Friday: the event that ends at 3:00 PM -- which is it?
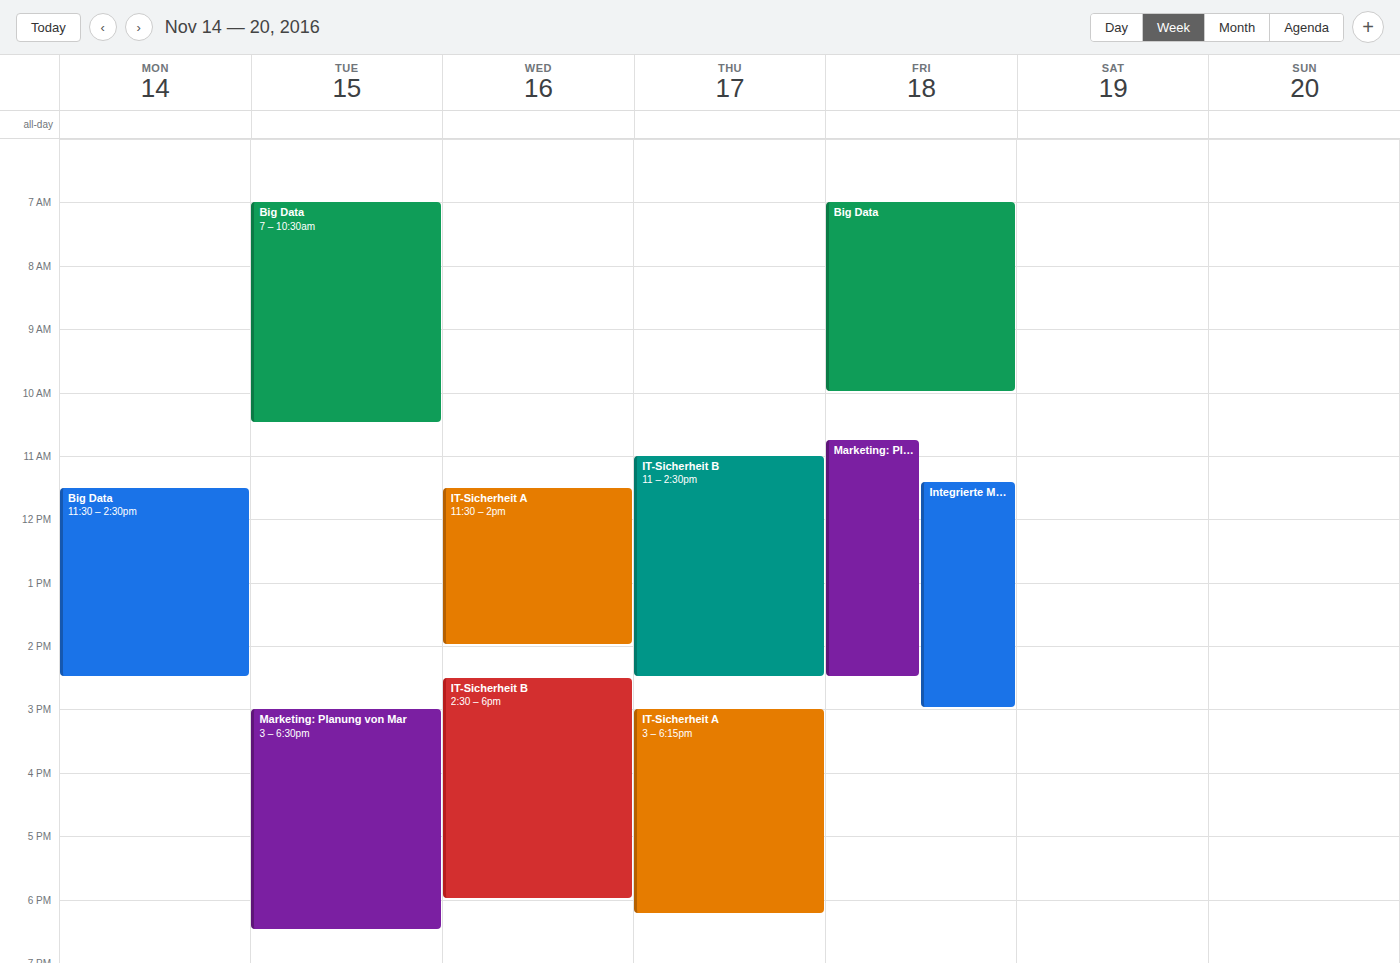
"Integrierte Managementsyst"